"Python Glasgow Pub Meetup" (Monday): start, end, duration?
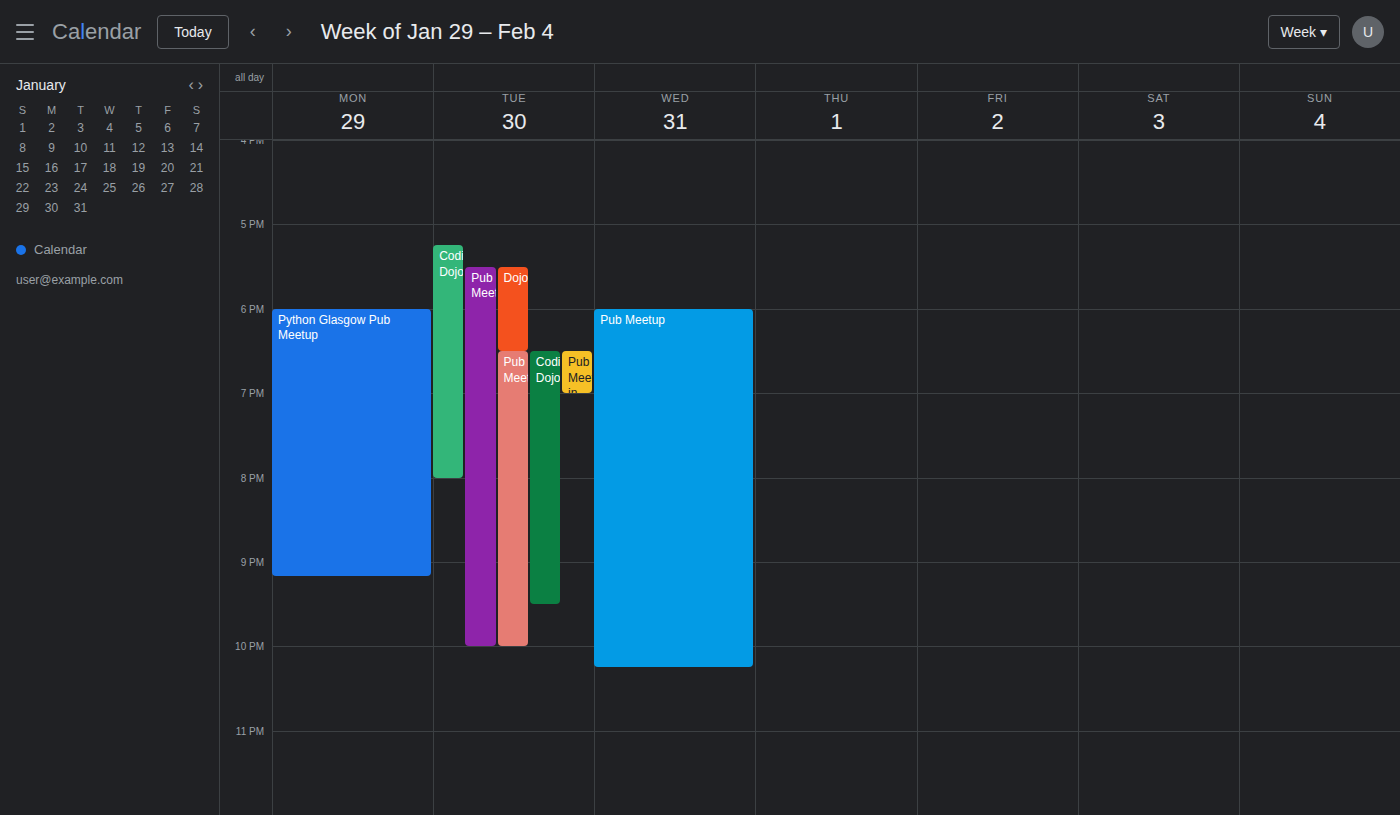
6:00 PM to 9:10 PM, 3 hours 10 minutes